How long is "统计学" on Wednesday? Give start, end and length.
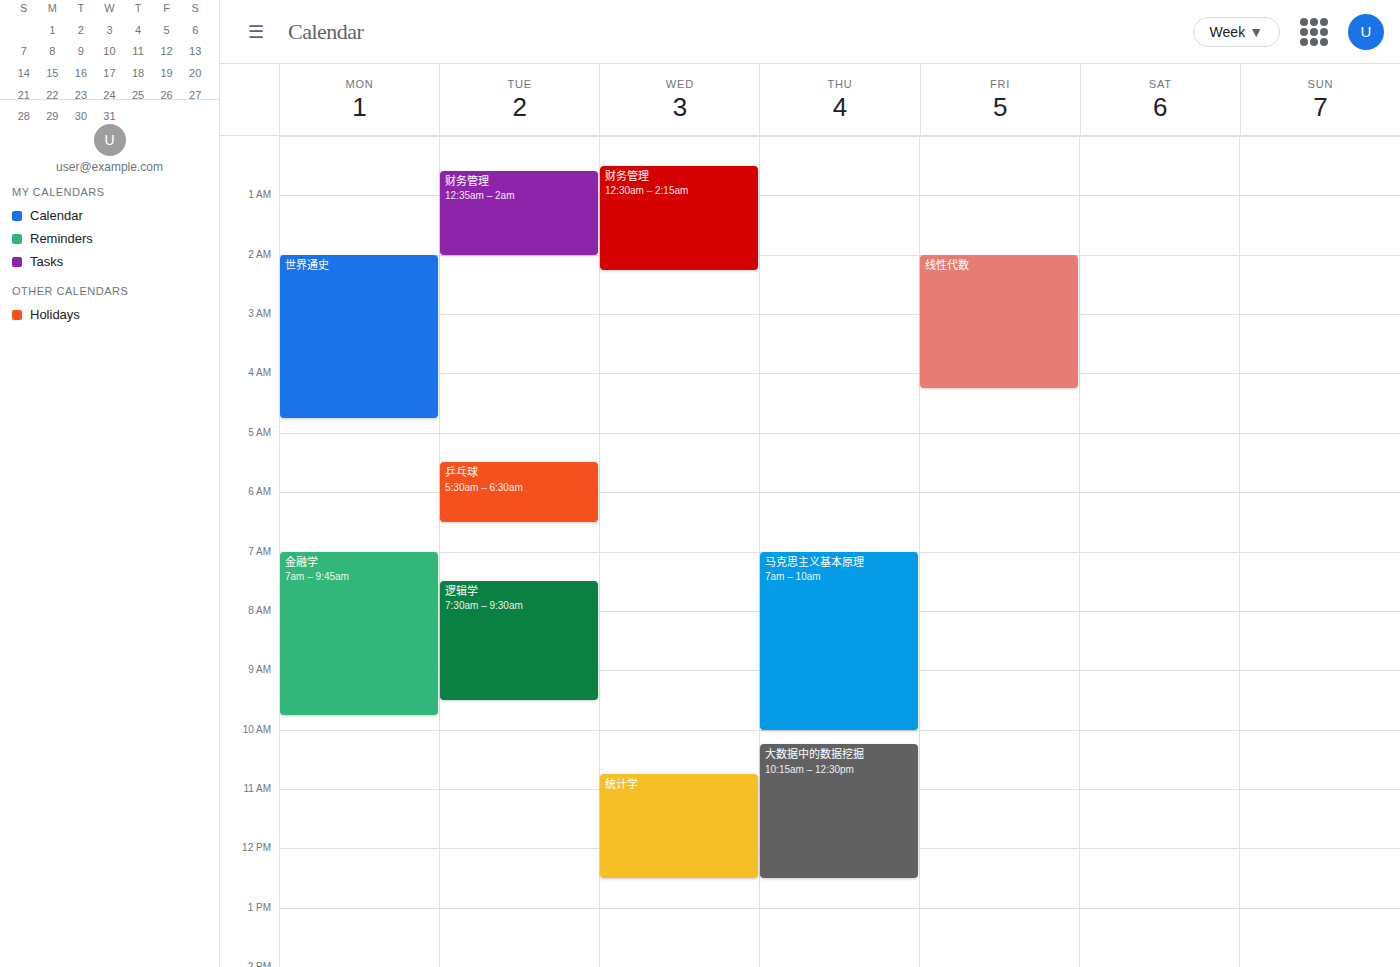
10:45 AM to 12:30 PM, 1 hour 45 minutes